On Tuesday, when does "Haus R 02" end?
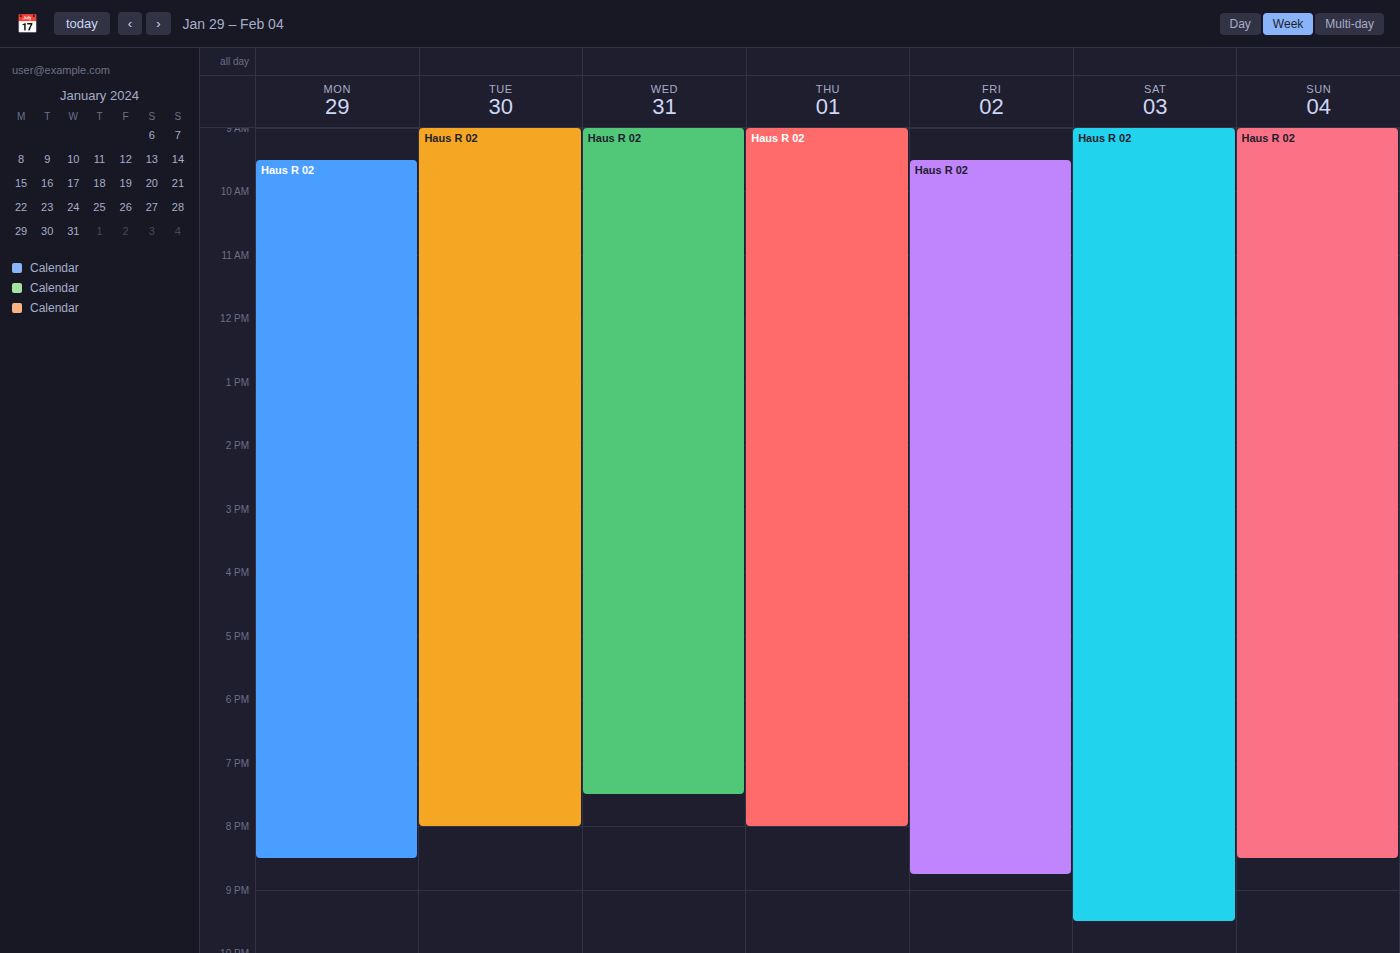
8:00 PM